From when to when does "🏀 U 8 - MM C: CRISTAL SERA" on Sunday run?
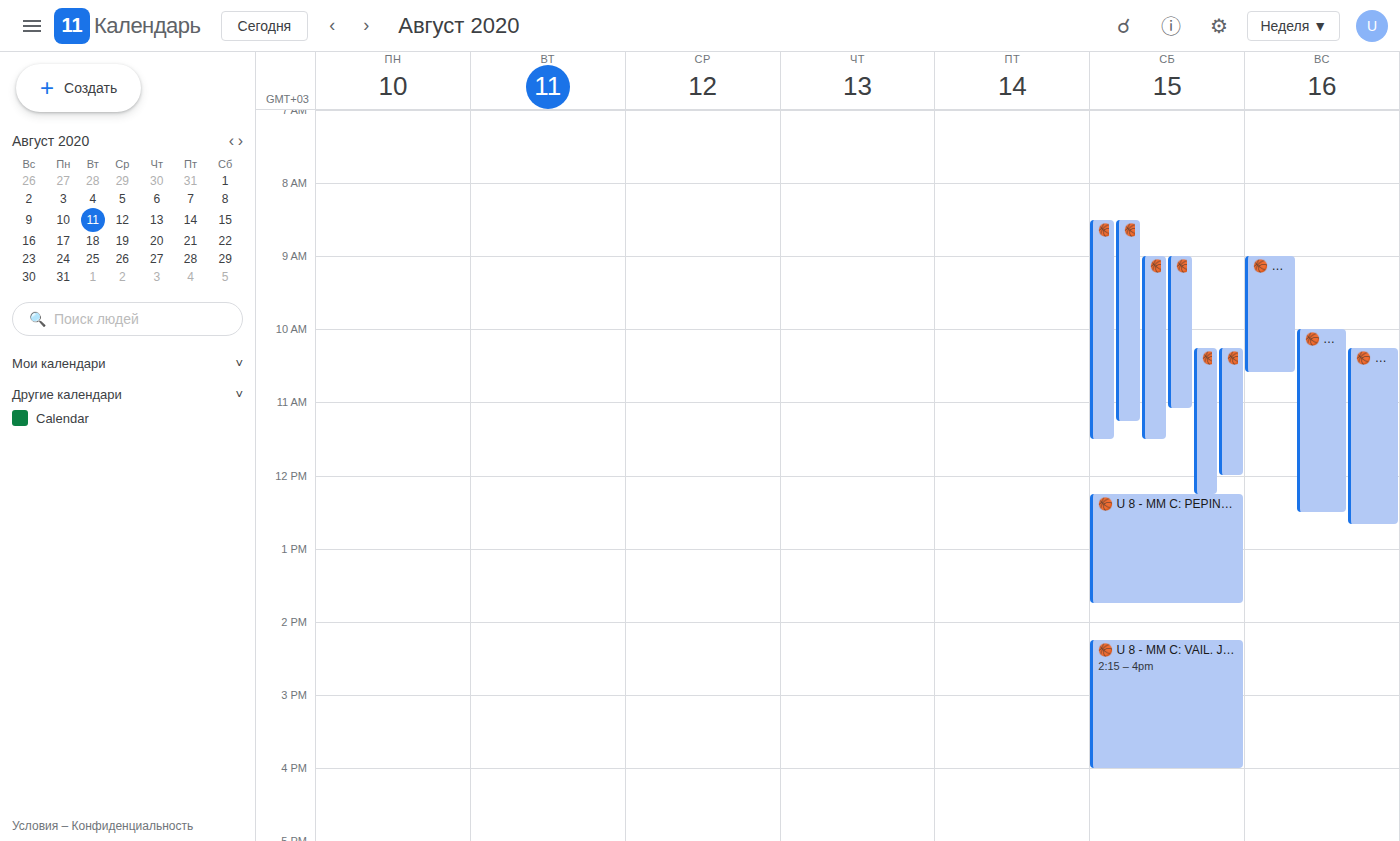
9:00 AM to 10:35 AM